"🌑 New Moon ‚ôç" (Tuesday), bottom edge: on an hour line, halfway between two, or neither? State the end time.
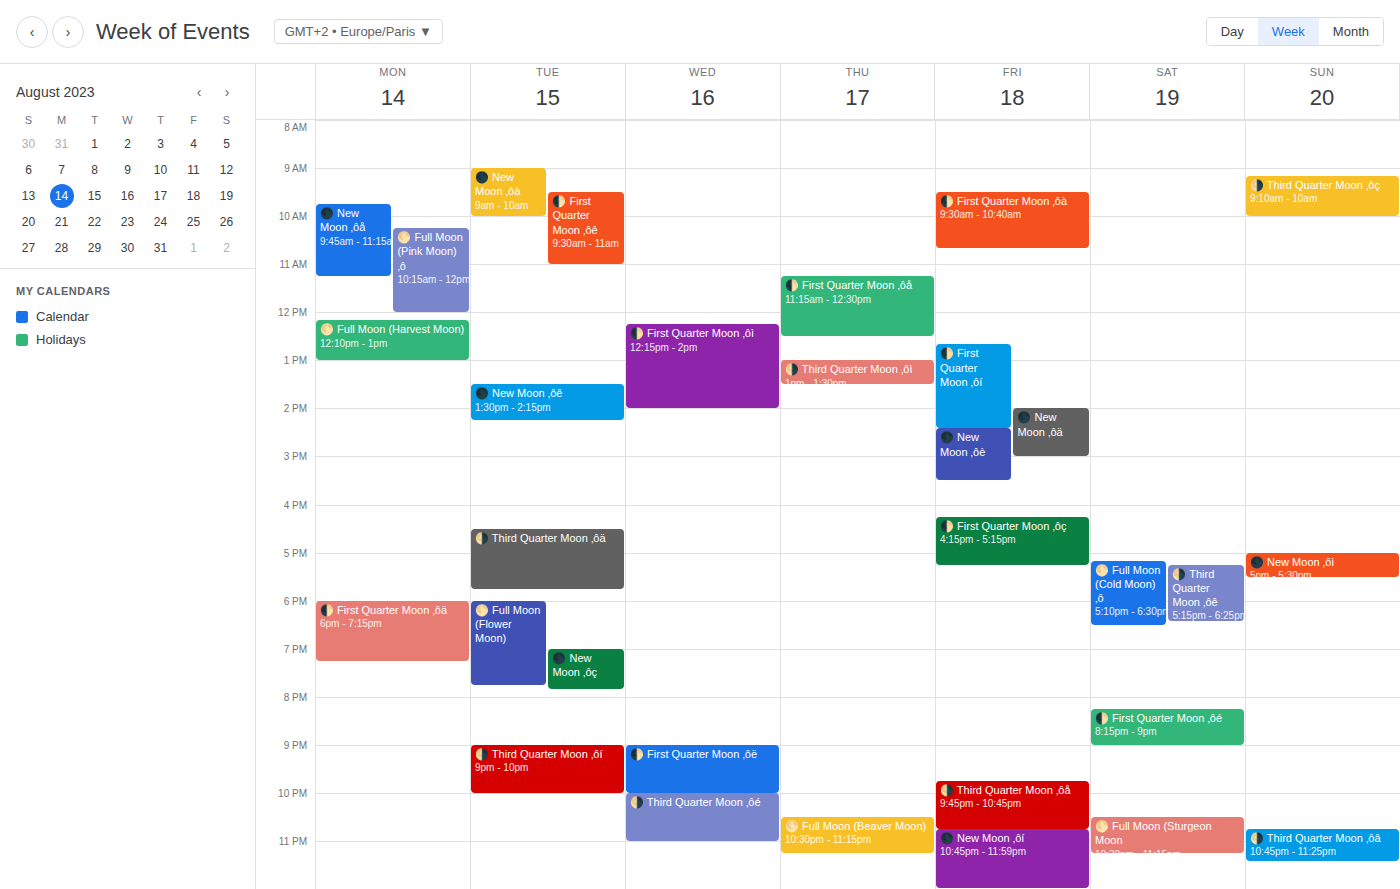
19:50 -- neither: 50 minutes below the 19:00 line and 10 minutes above the 20:00 line.